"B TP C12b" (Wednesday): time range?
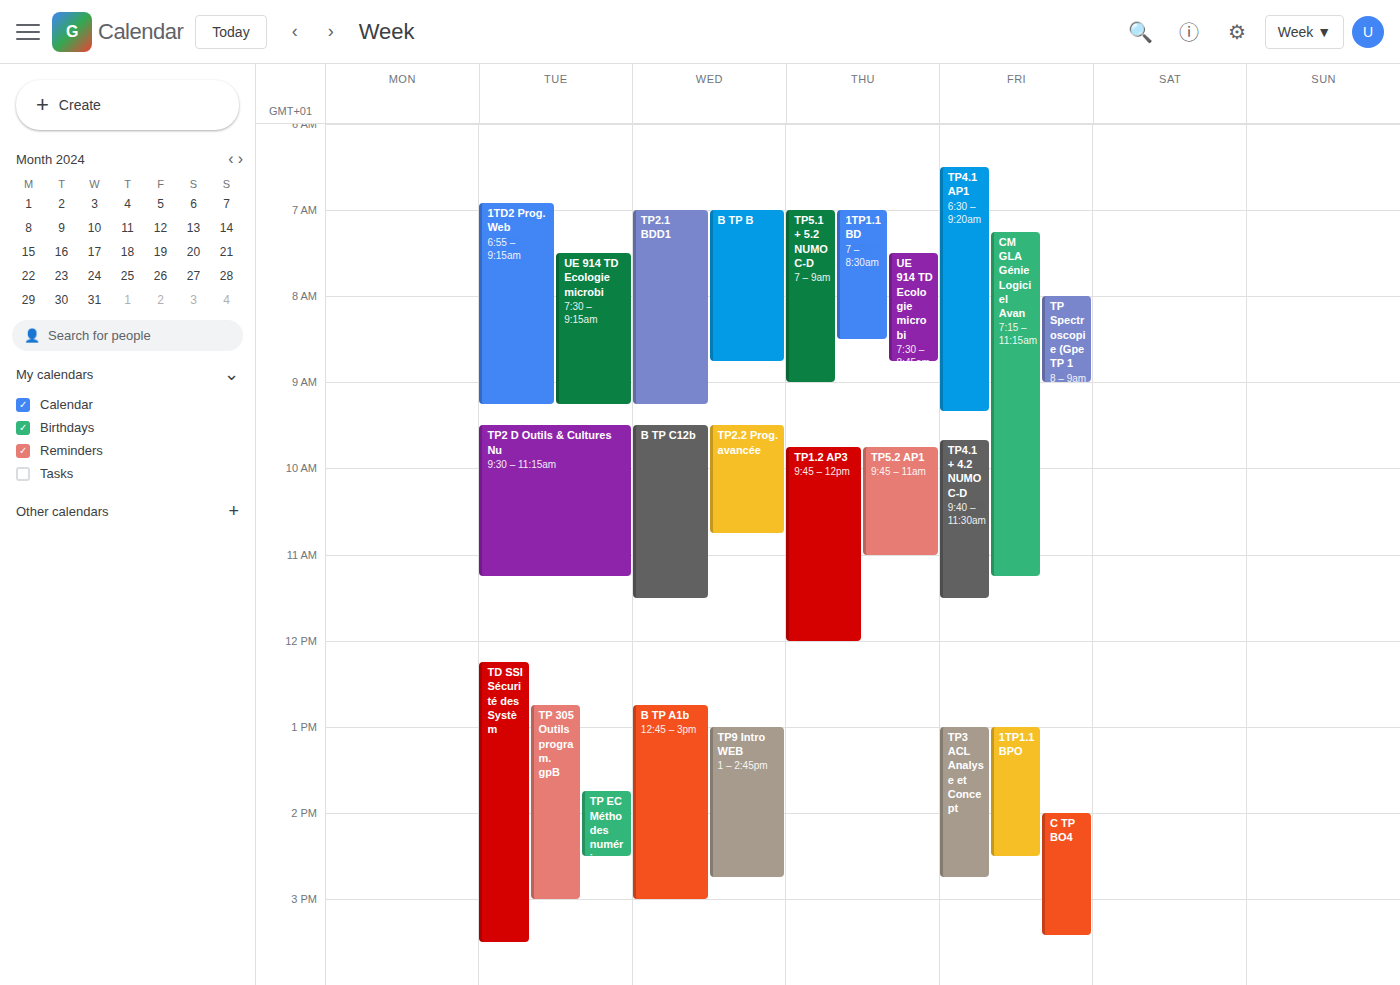
9:30 AM to 11:30 AM